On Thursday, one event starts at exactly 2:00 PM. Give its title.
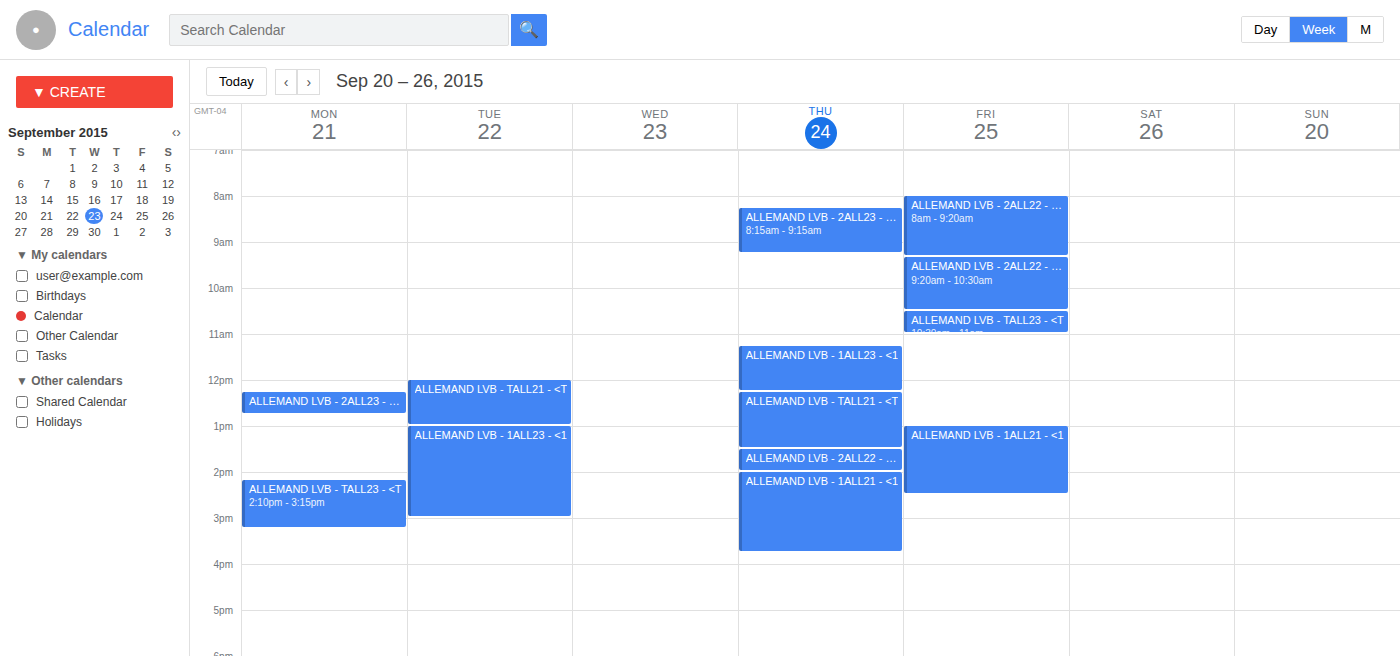
"ALLEMAND LVB - 1ALL21 - <1"